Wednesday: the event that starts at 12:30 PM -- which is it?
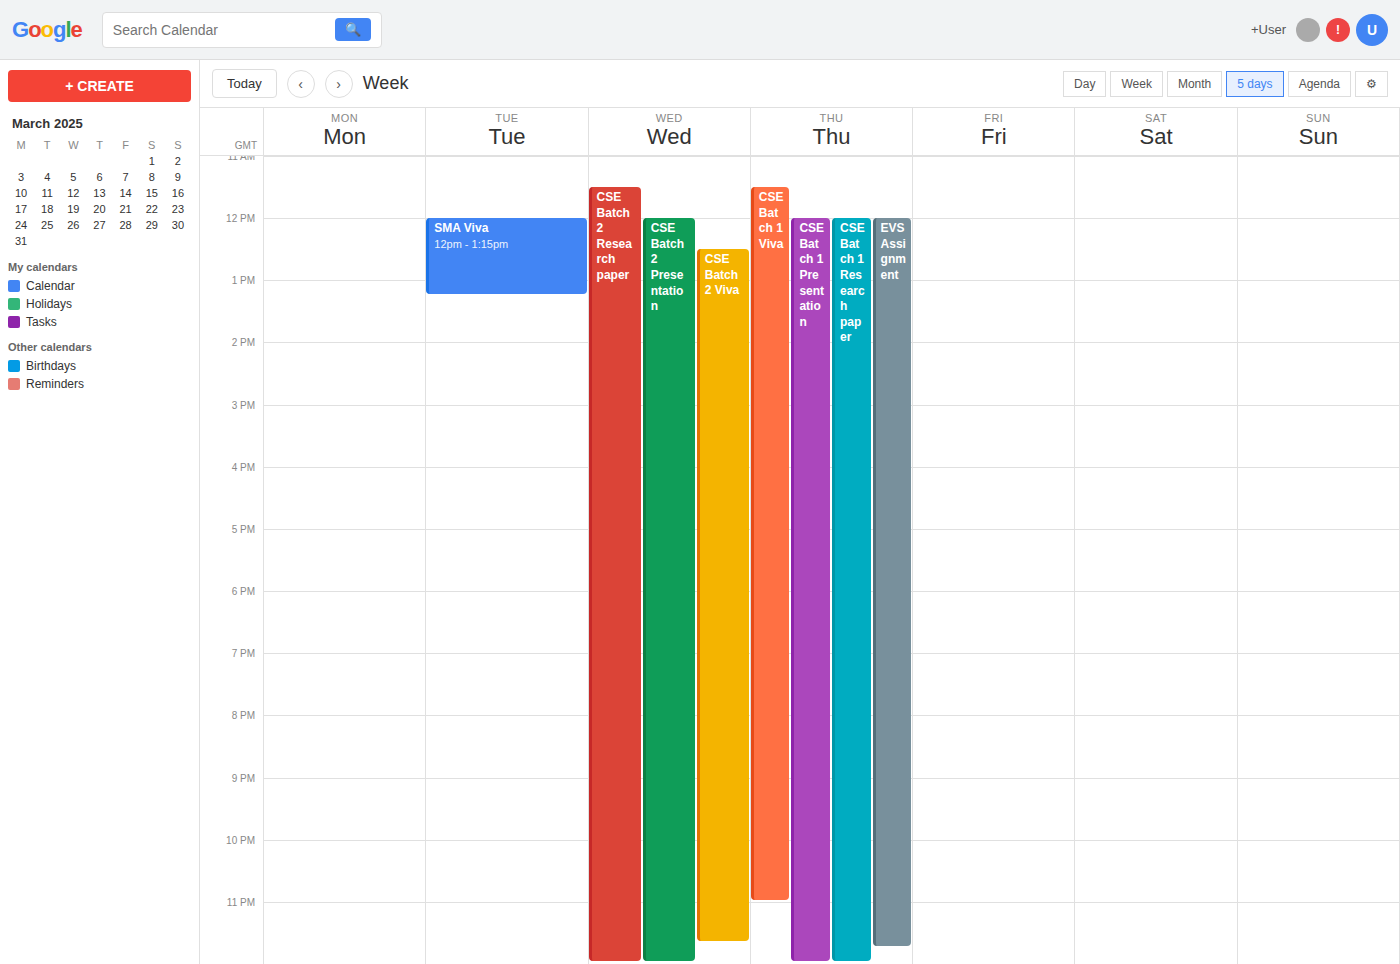
"CSE Batch 2 Viva"